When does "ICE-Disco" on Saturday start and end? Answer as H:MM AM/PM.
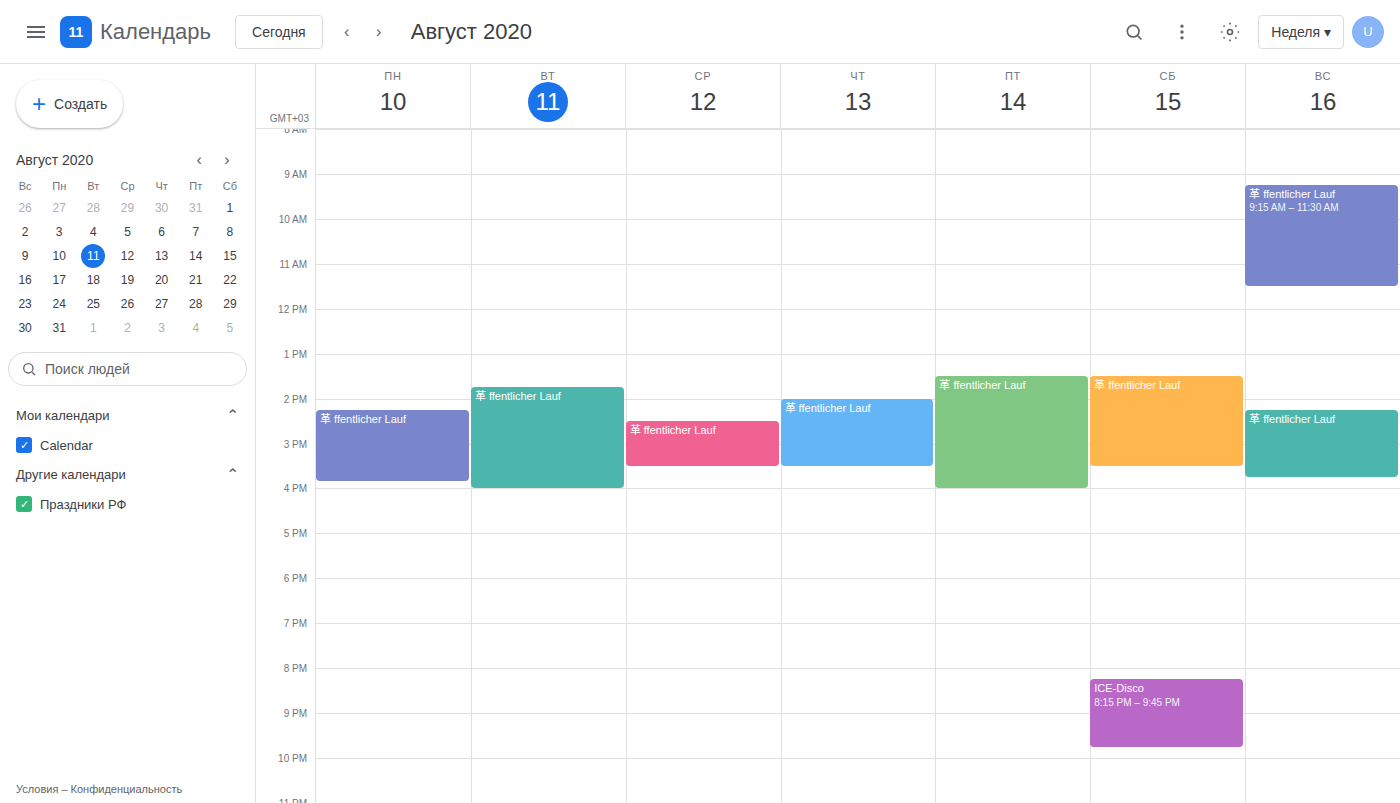
8:15 PM to 9:45 PM